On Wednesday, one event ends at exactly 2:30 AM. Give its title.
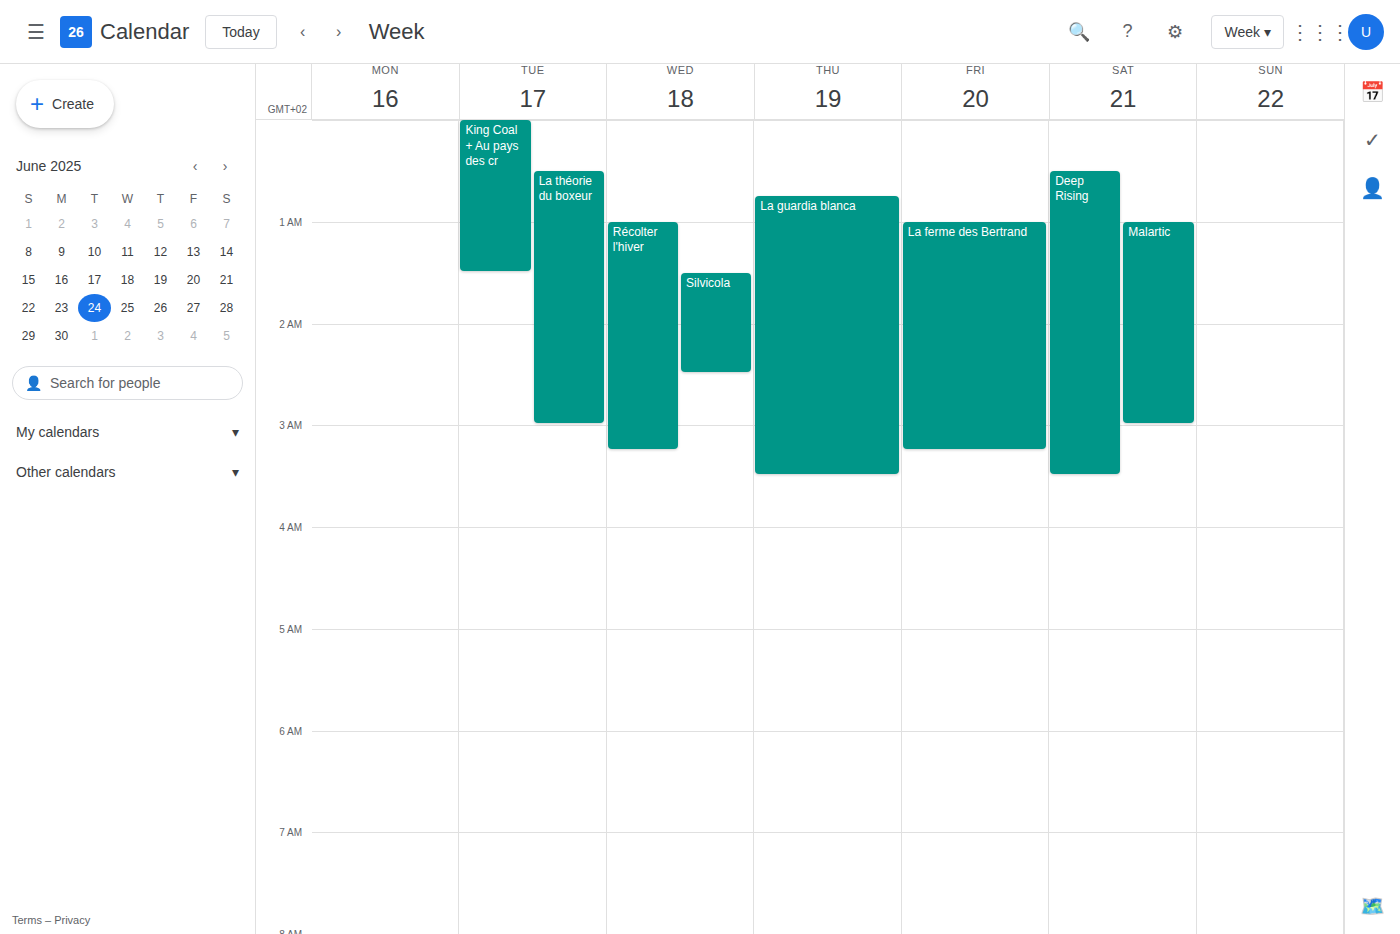
"Silvicola"